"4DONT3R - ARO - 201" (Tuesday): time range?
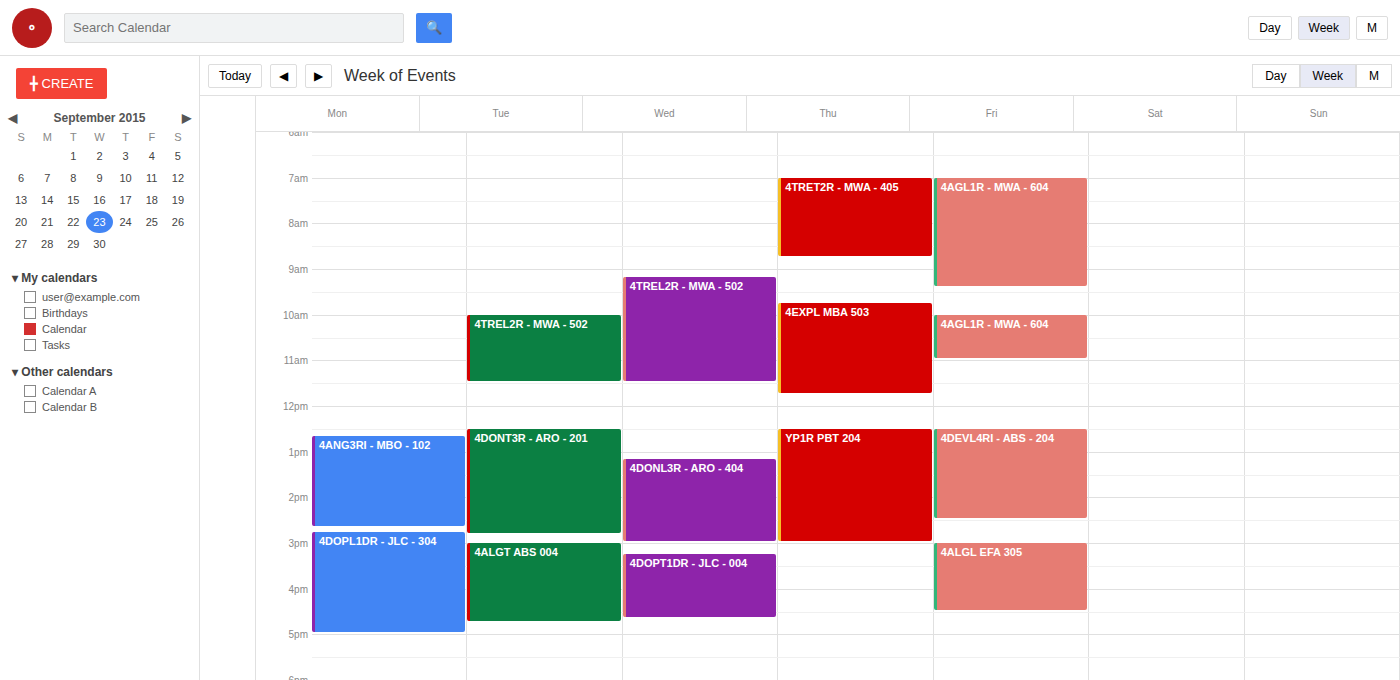
12:30 PM to 2:50 PM